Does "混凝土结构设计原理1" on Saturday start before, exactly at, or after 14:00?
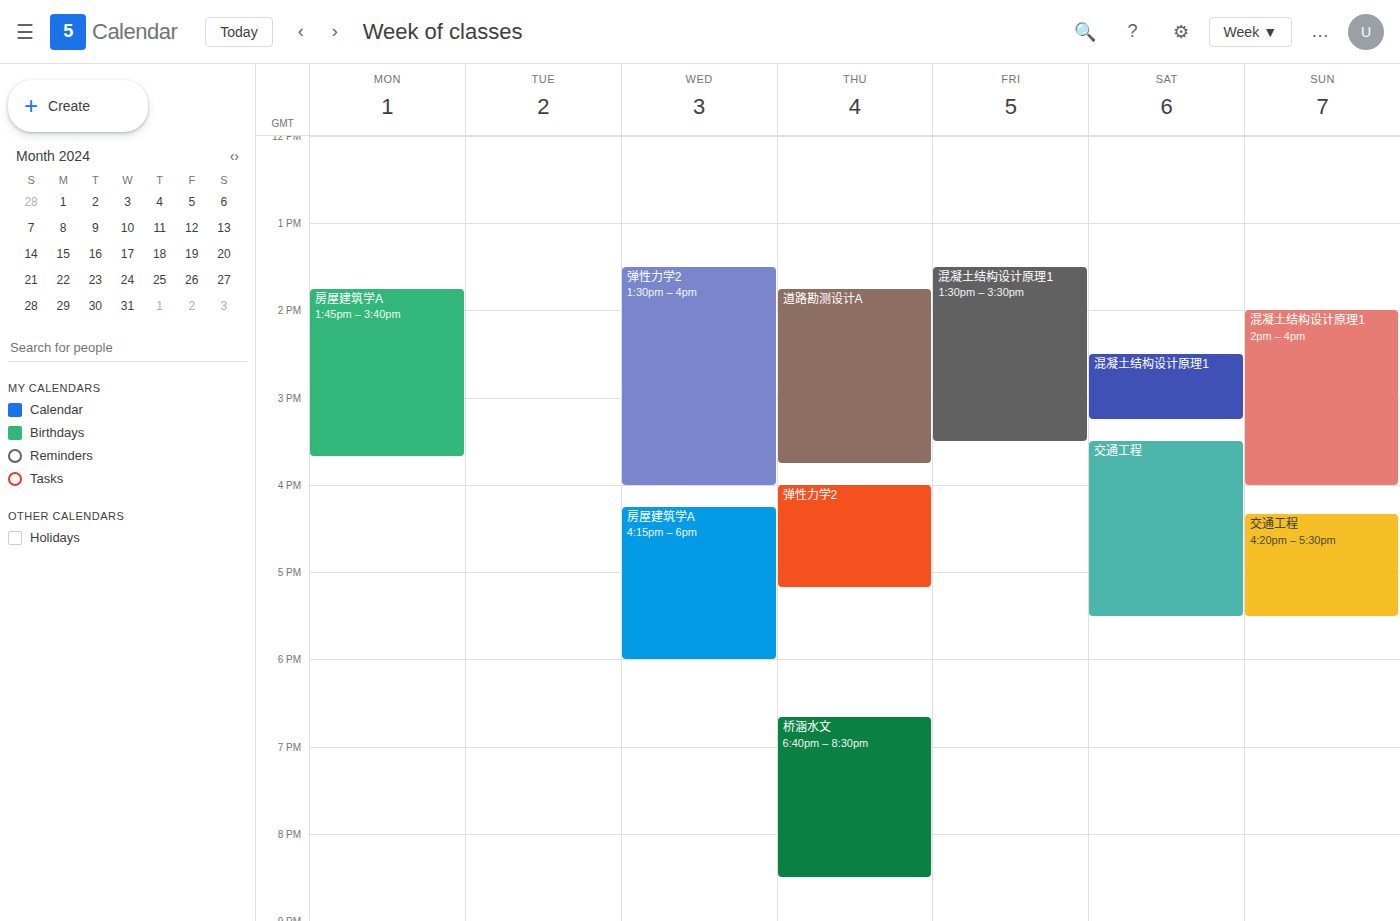
14:30 -- after 14:00, 30 minutes below the 14:00 line.